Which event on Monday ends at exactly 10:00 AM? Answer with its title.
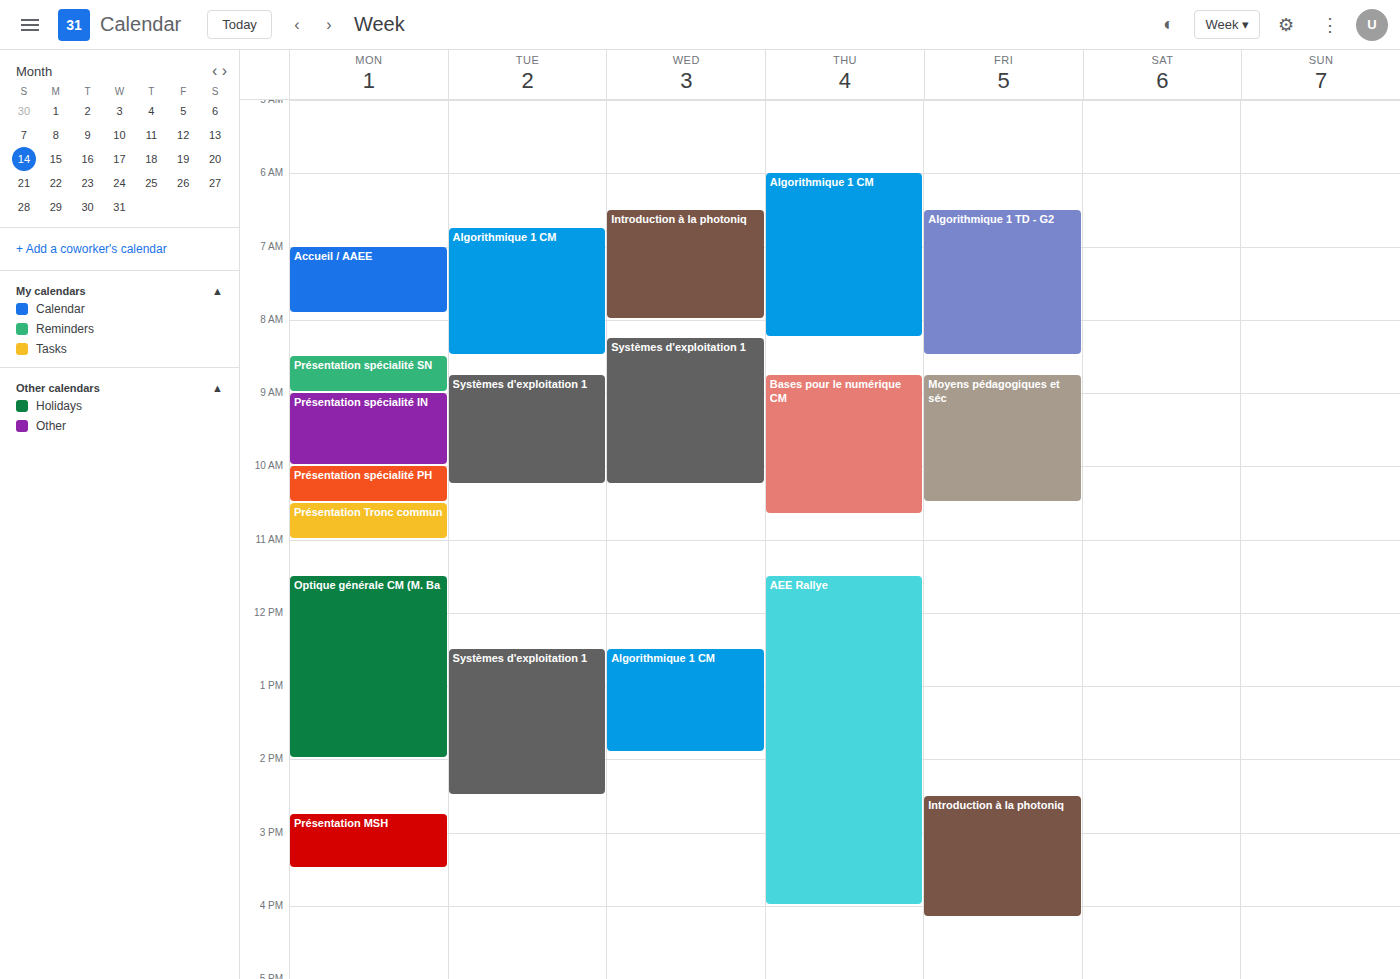
"Présentation spécialité IN"